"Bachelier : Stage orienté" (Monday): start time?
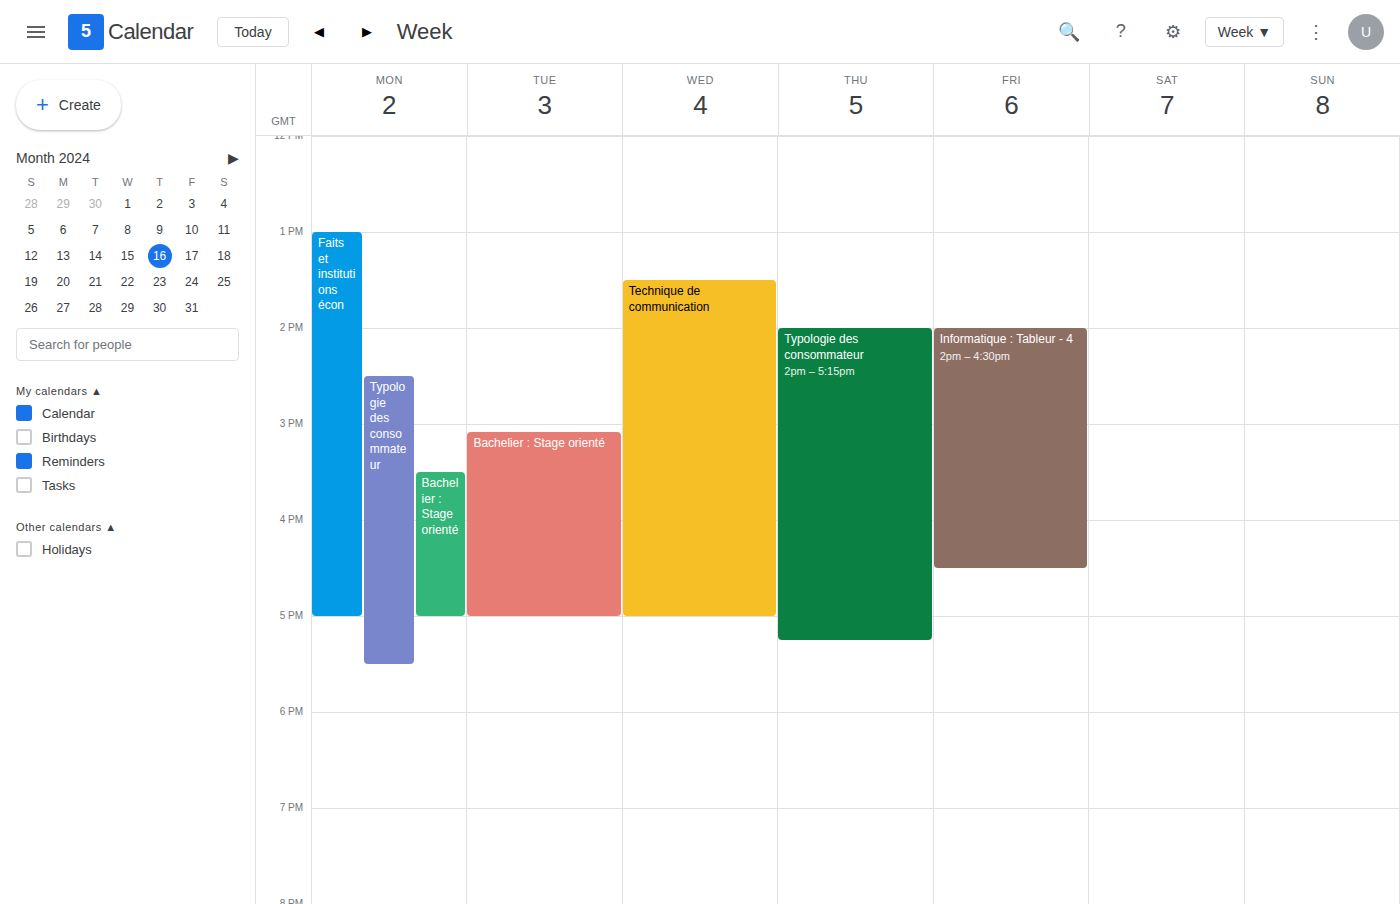
3:30 PM